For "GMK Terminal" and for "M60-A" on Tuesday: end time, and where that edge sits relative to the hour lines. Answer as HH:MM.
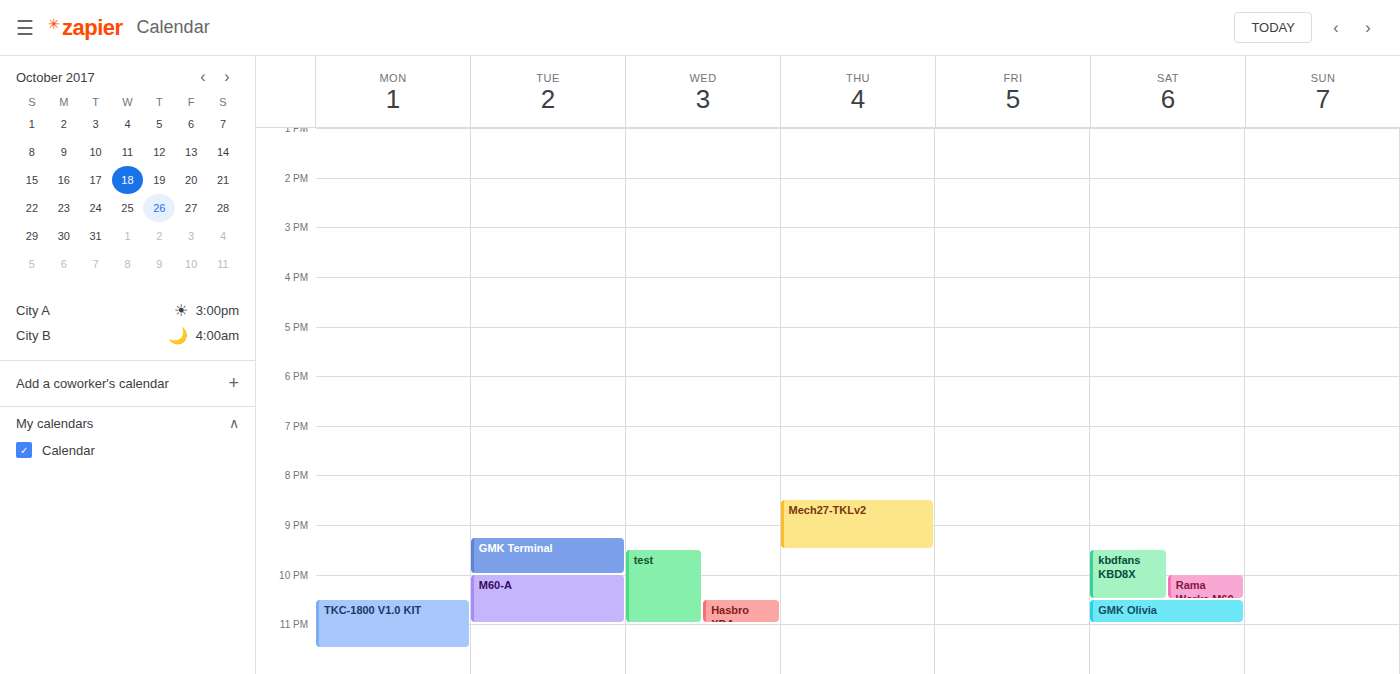
"GMK Terminal": 22:00, exactly on the 22:00 line. "M60-A": 23:00, exactly on the 23:00 line.